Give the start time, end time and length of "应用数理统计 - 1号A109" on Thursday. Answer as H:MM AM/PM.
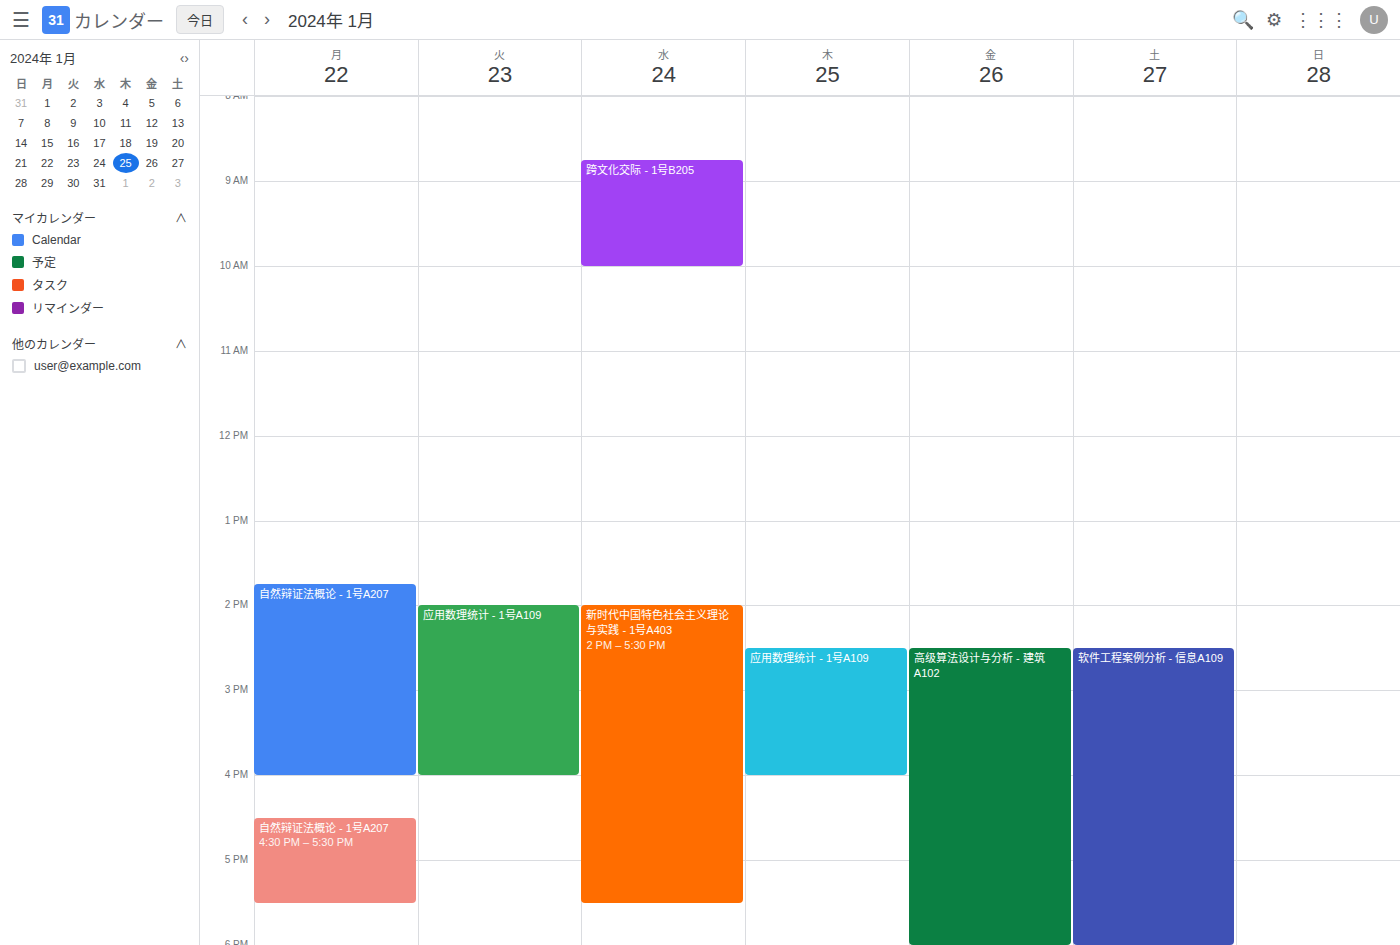
2:30 PM to 4:00 PM, 1 hour 30 minutes